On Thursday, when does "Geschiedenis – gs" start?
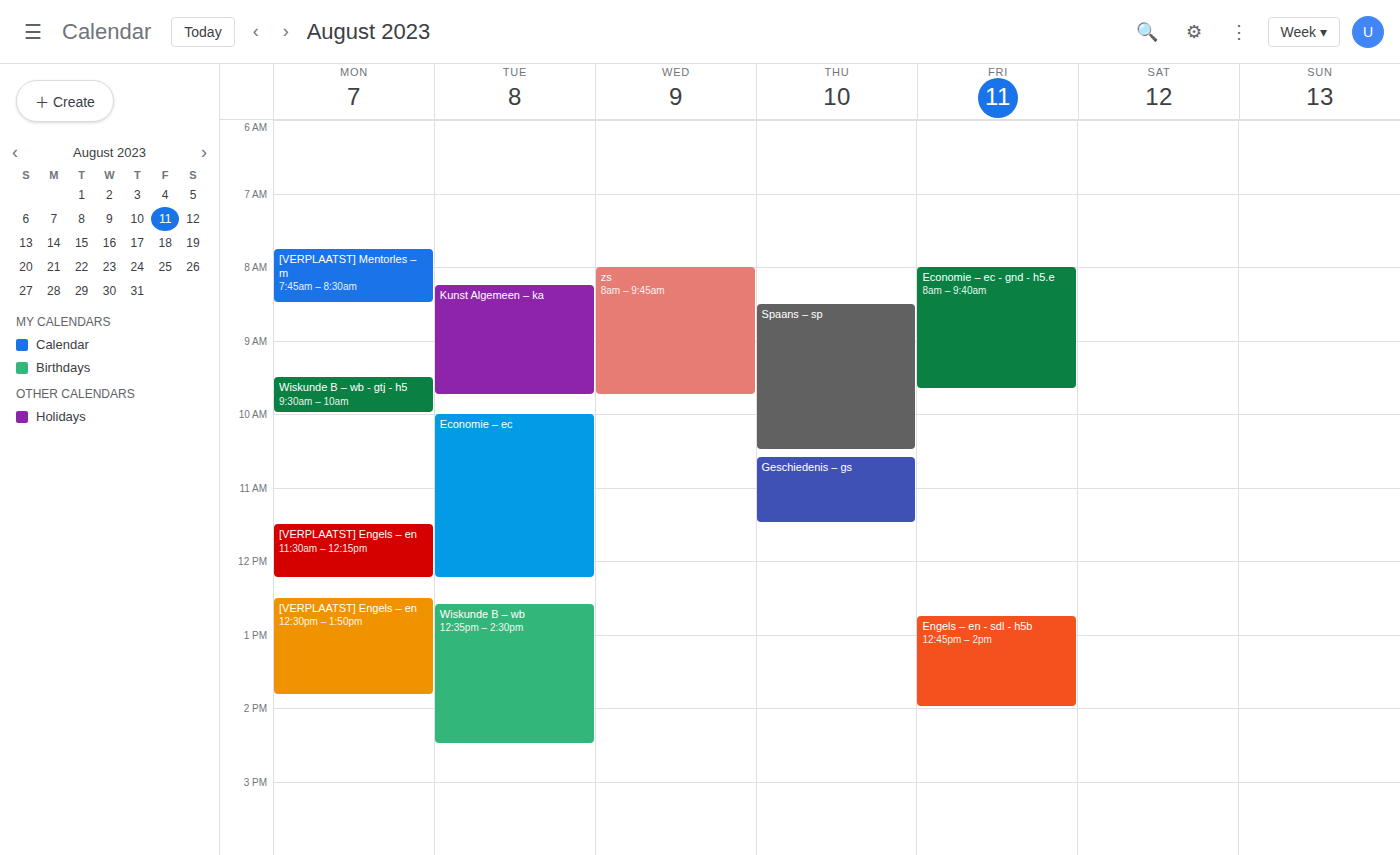
10:35 AM